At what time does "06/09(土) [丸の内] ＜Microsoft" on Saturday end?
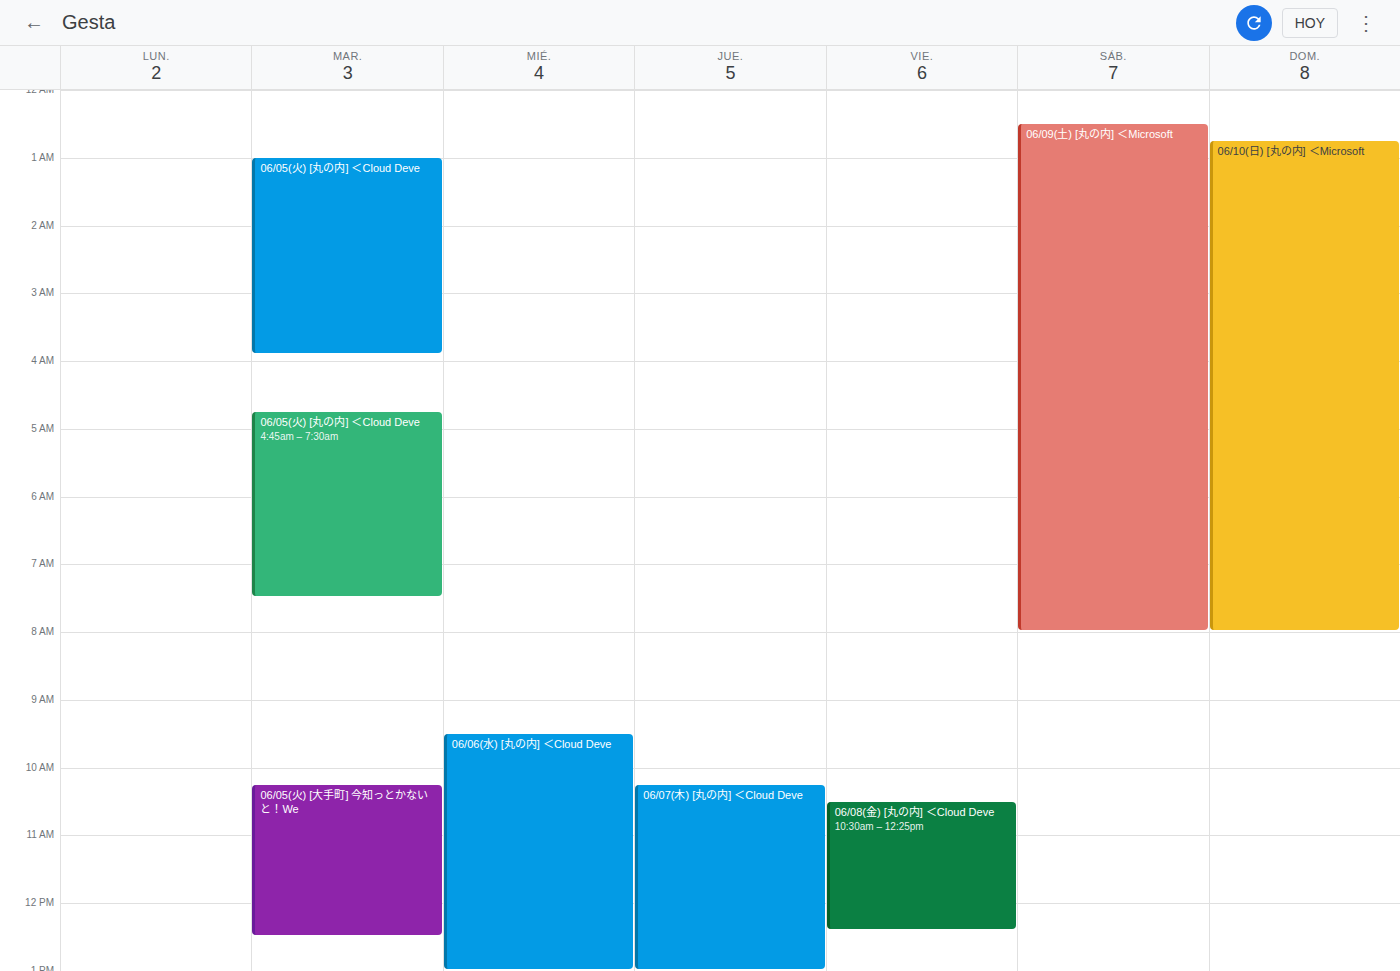
8:00 AM